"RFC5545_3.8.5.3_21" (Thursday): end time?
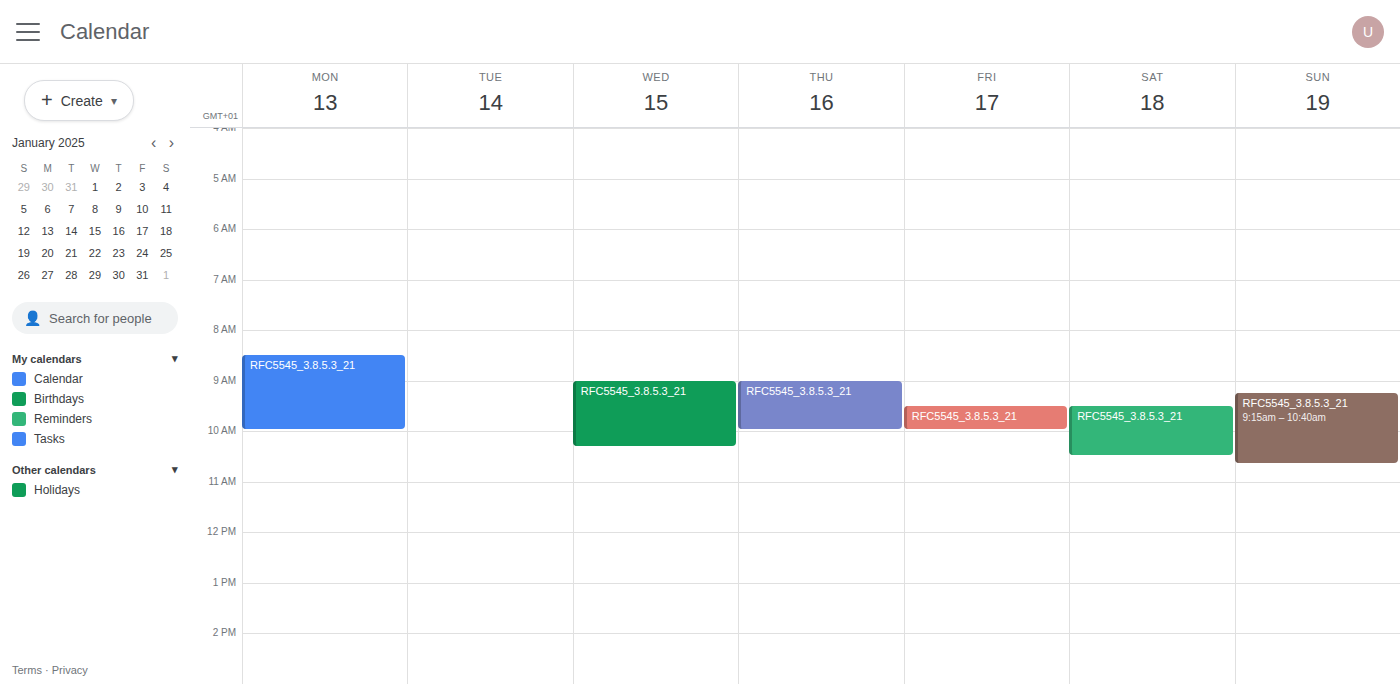
10:00 AM